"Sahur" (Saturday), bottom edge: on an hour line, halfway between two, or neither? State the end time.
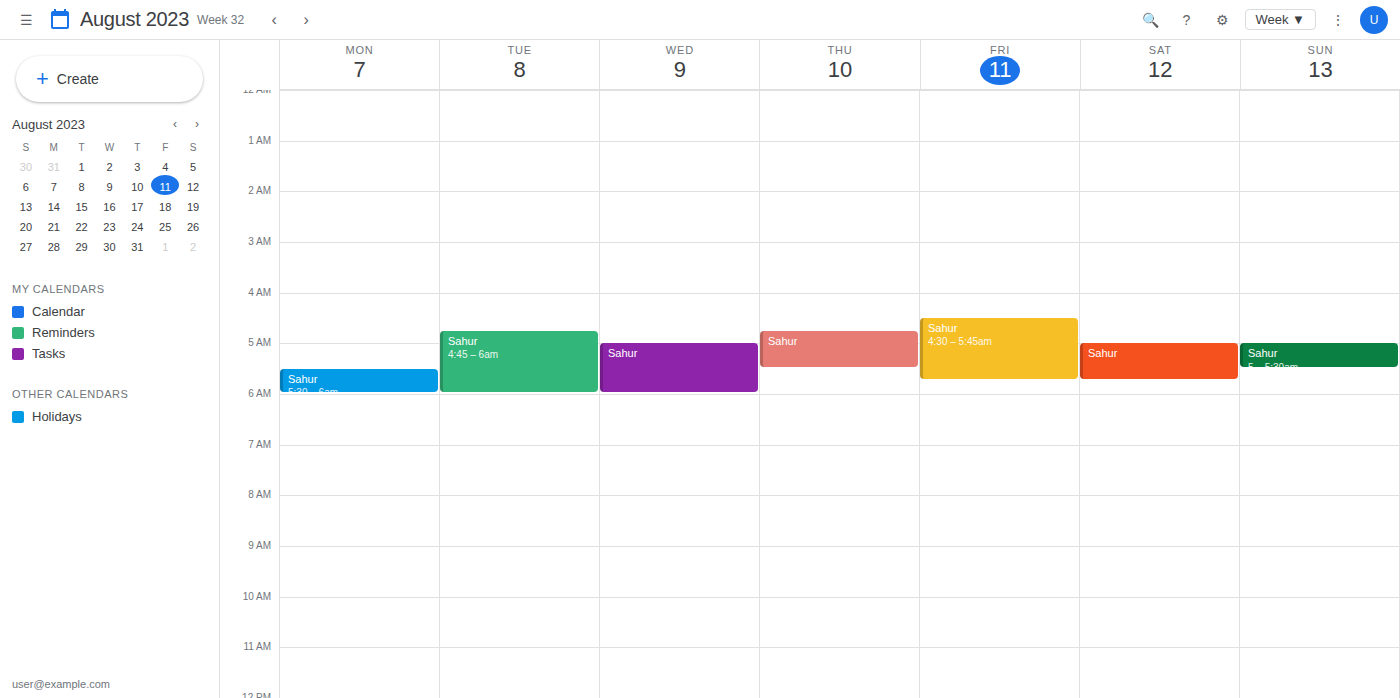
5:45 AM -- neither: three quarters of the way from the 5 AM line to the 6 AM line.